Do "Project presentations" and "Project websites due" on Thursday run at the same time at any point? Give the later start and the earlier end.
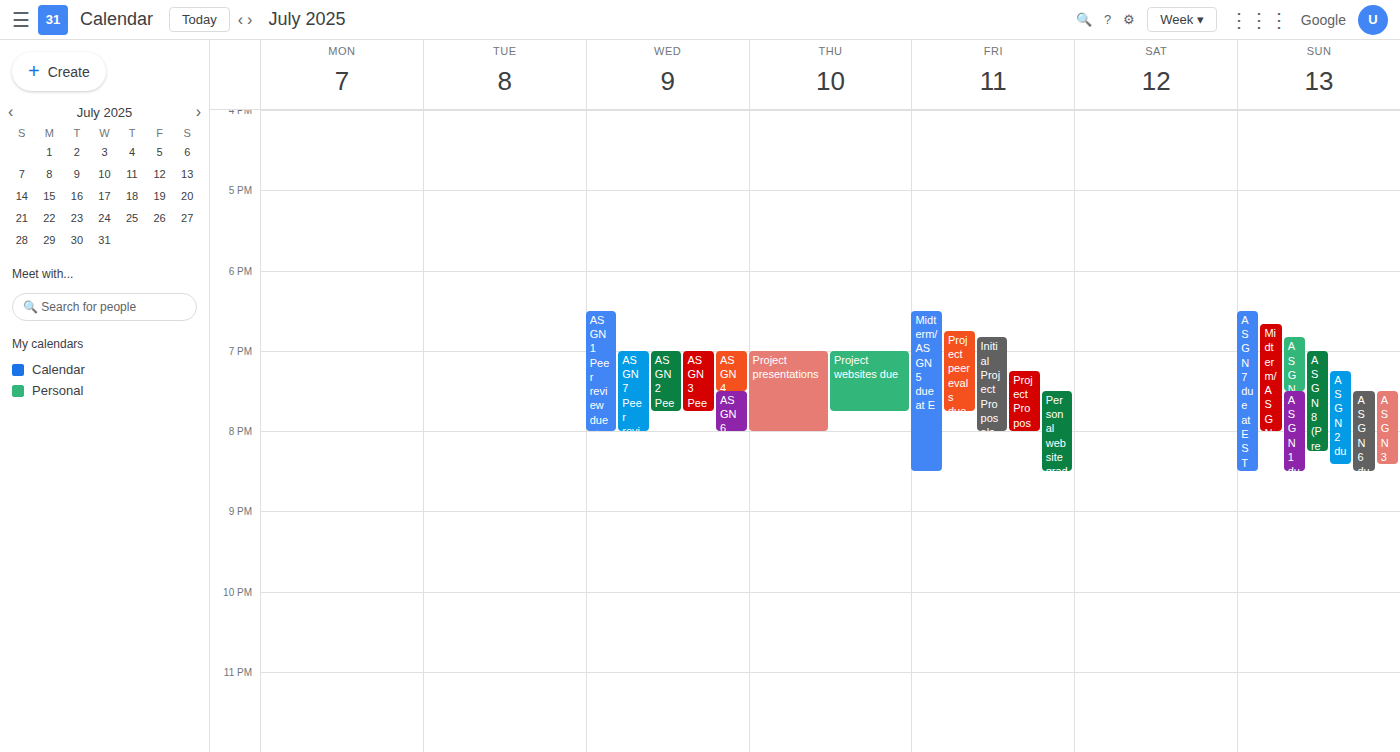
"Project presentations" starts at 7:00 PM, before "Project websites due" ends at 7:45 PM -- they overlap.